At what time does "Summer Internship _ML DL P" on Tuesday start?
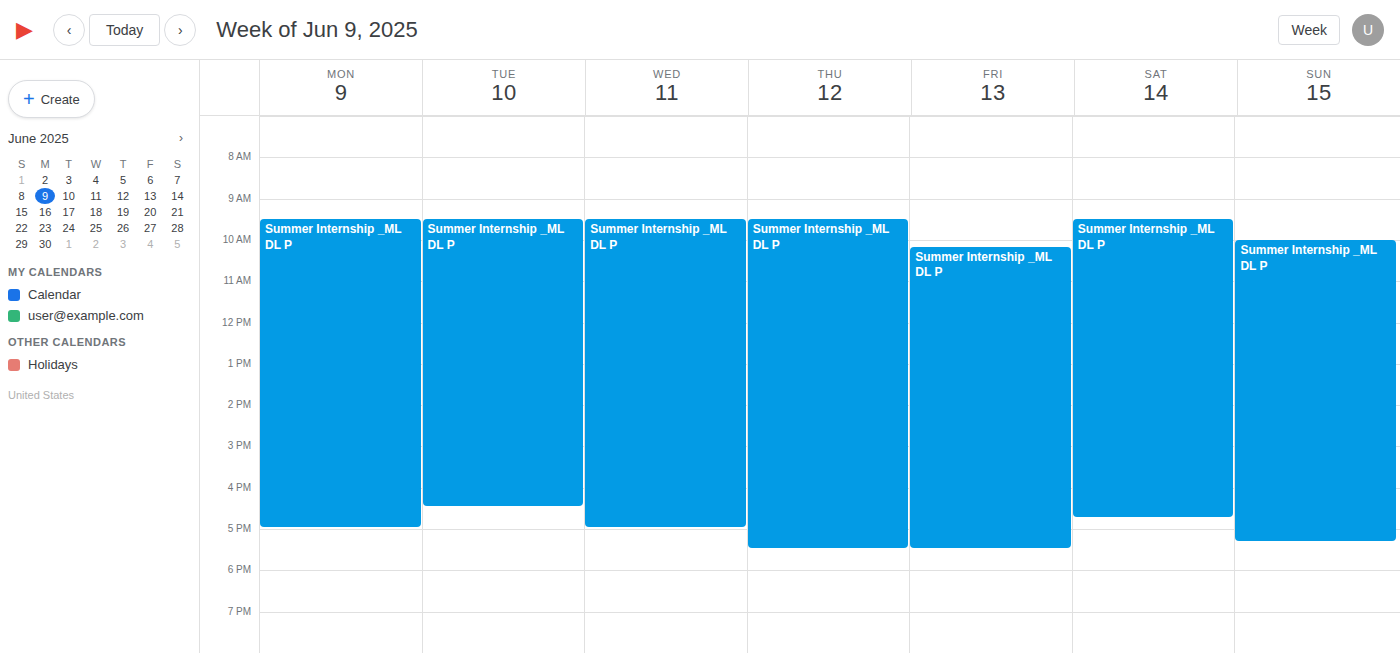
9:30 AM